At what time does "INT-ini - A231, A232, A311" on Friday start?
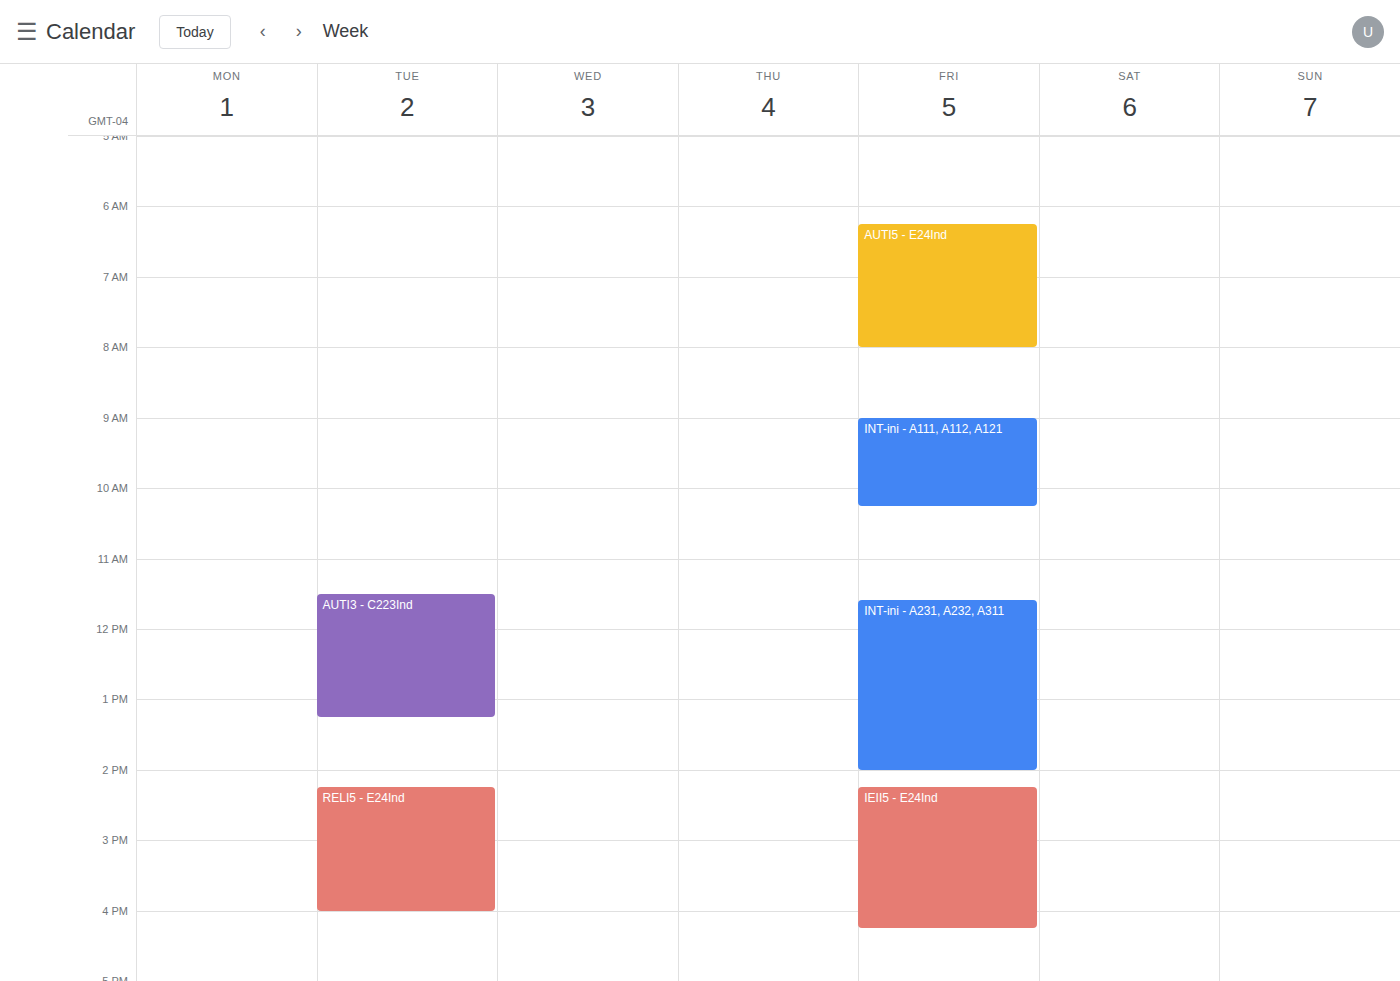
11:35 AM